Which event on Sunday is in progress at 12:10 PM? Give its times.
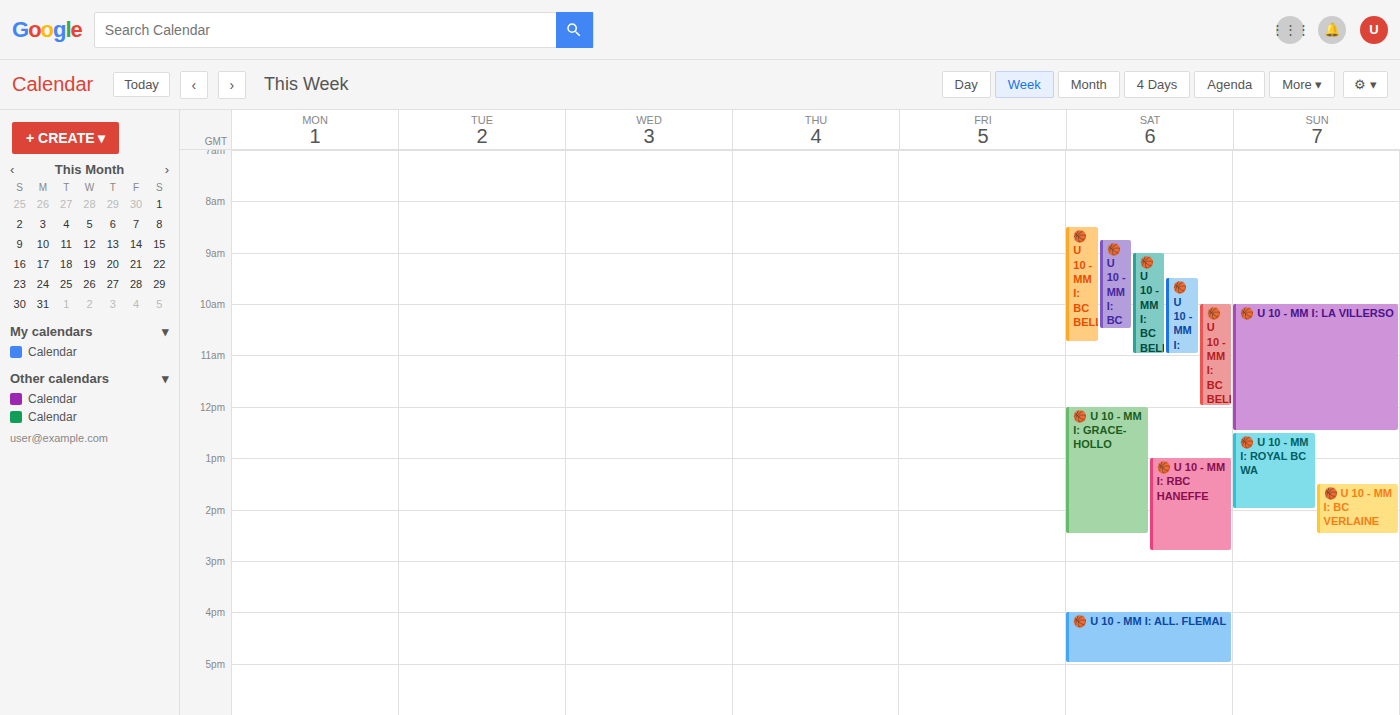
"🏀 U 10 - MM I: LA VILLERSO", 10:00 AM to 12:30 PM